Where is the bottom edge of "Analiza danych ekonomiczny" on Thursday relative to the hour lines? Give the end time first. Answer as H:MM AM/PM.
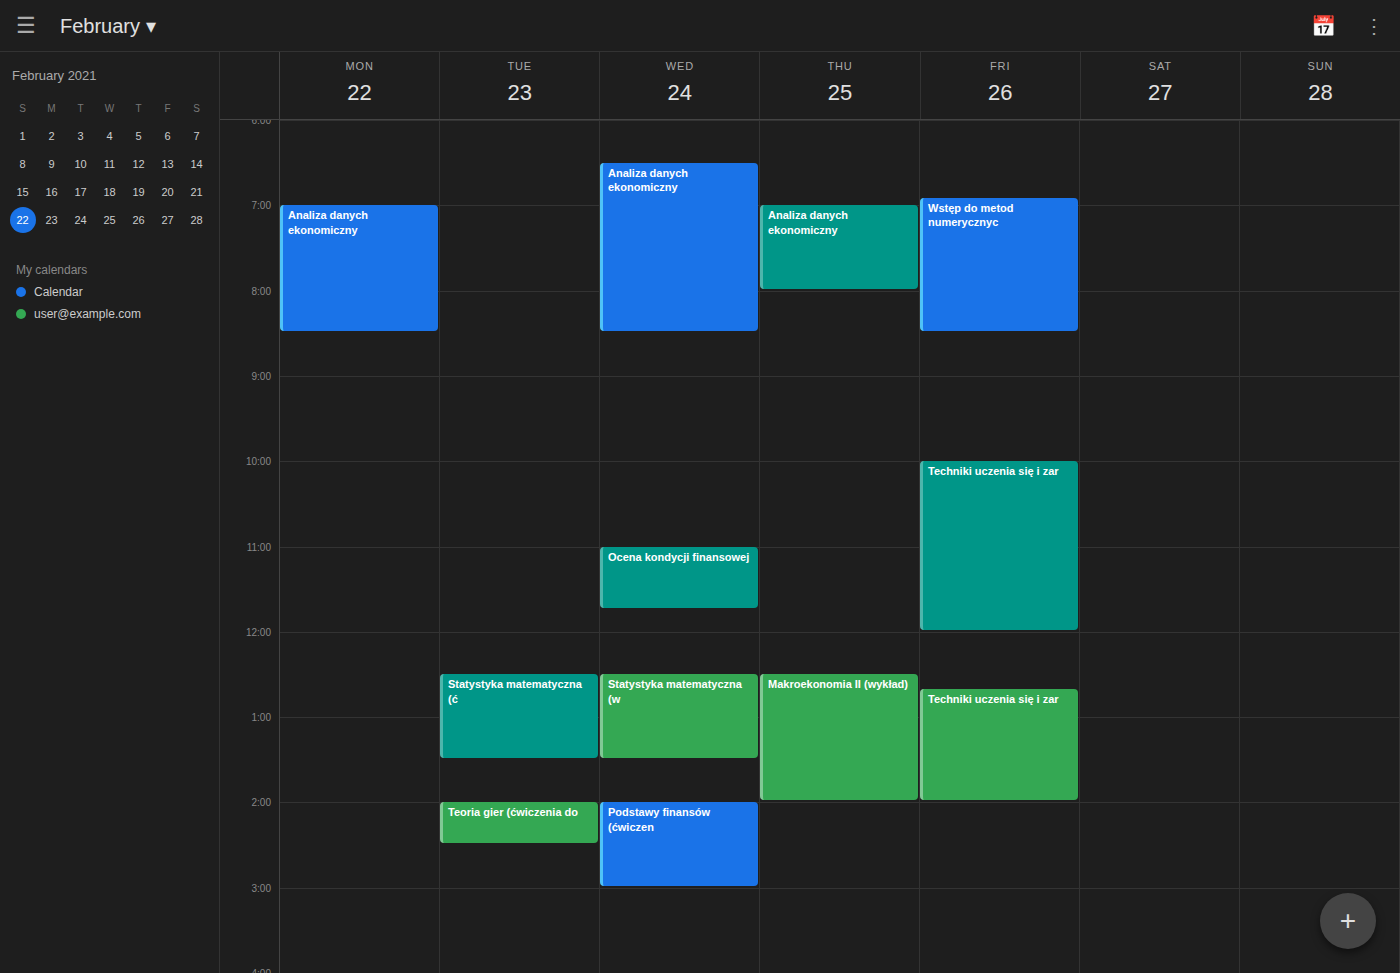
8:00 AM -- exactly on the 8 AM line.